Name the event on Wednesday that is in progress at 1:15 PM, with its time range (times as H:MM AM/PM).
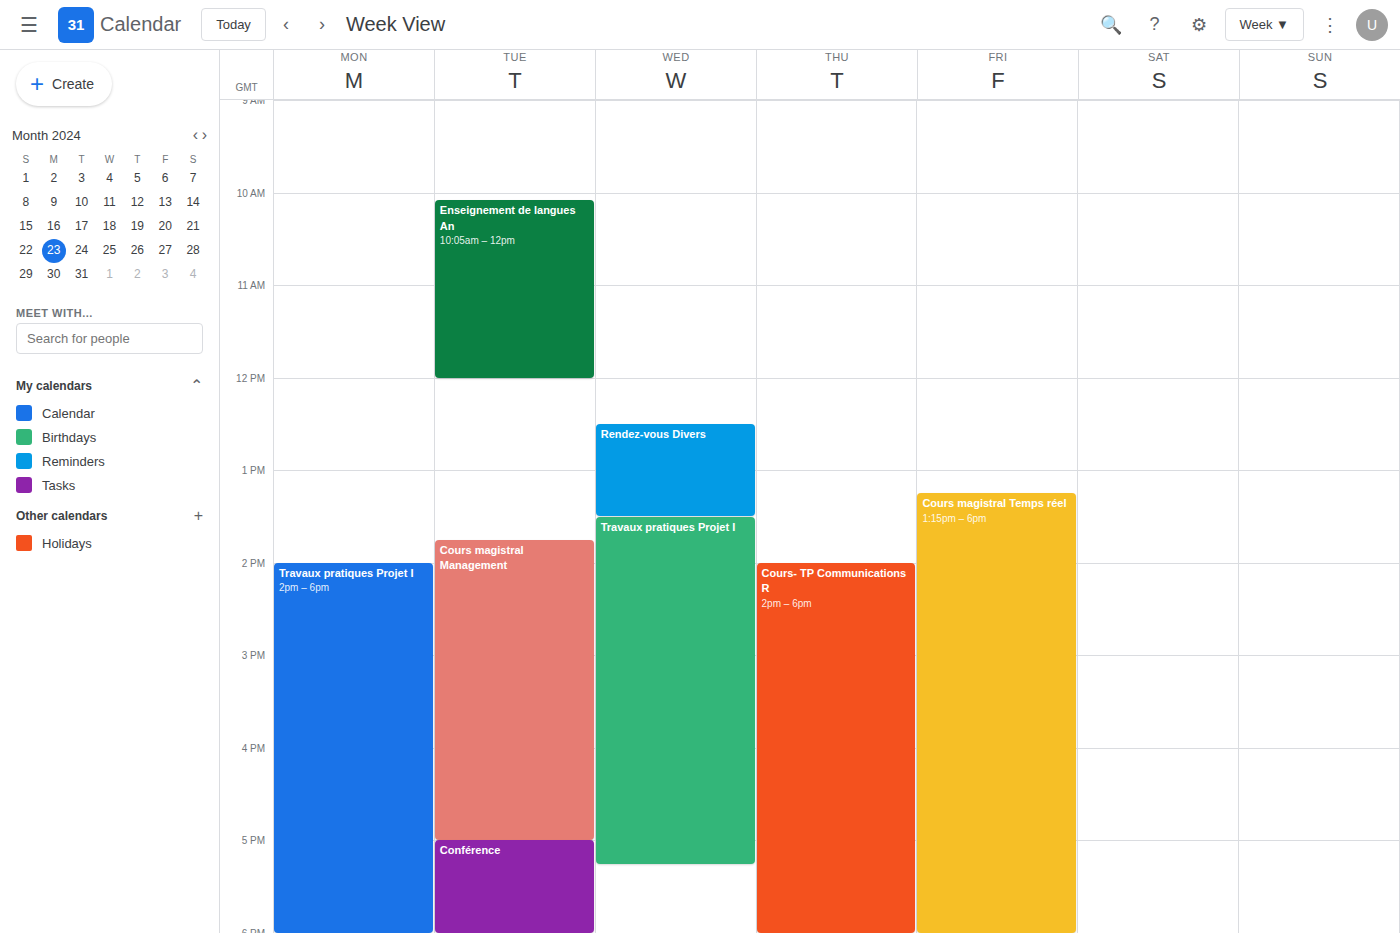
"Rendez-vous Divers", 12:30 PM to 1:30 PM